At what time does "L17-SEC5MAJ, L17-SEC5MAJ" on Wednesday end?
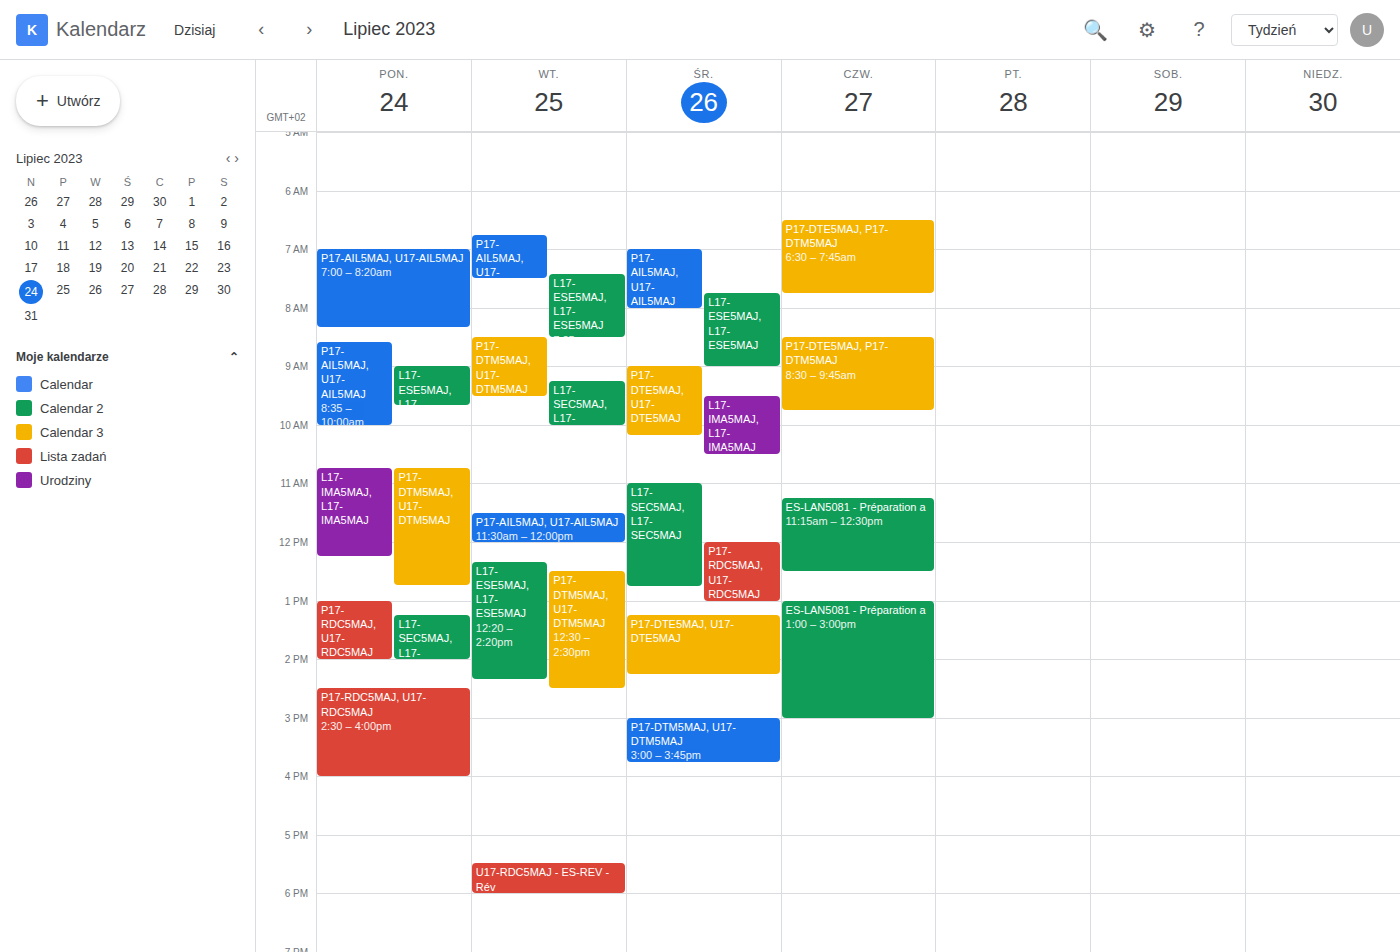
12:45 PM